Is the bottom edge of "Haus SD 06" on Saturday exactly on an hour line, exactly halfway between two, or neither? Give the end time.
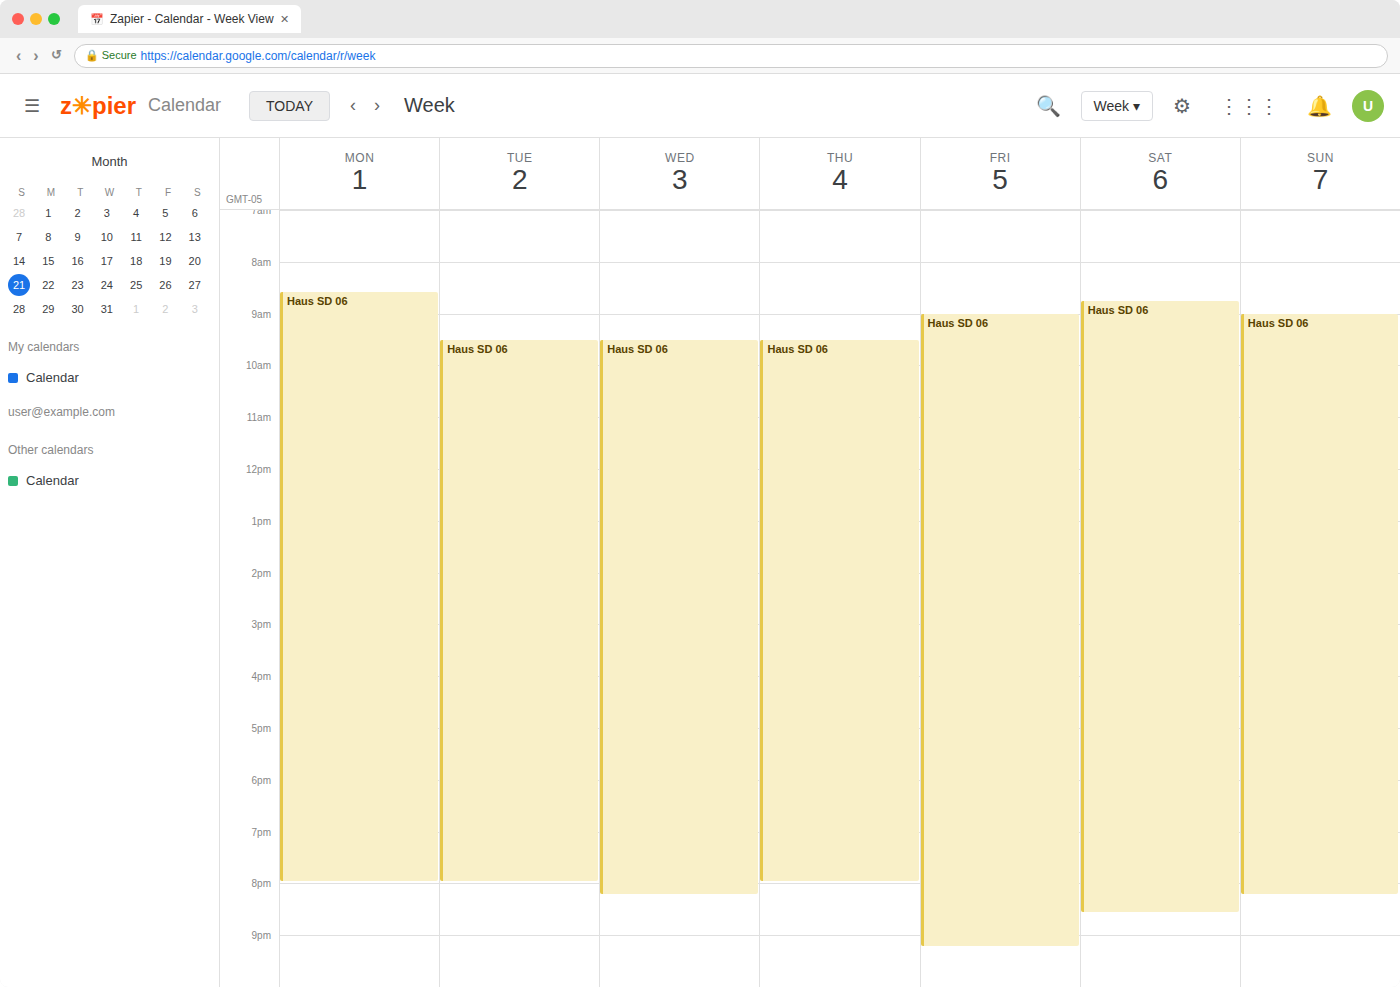
8:35 PM -- neither: 35 minutes below the 8 PM line and 25 minutes above the 9 PM line.